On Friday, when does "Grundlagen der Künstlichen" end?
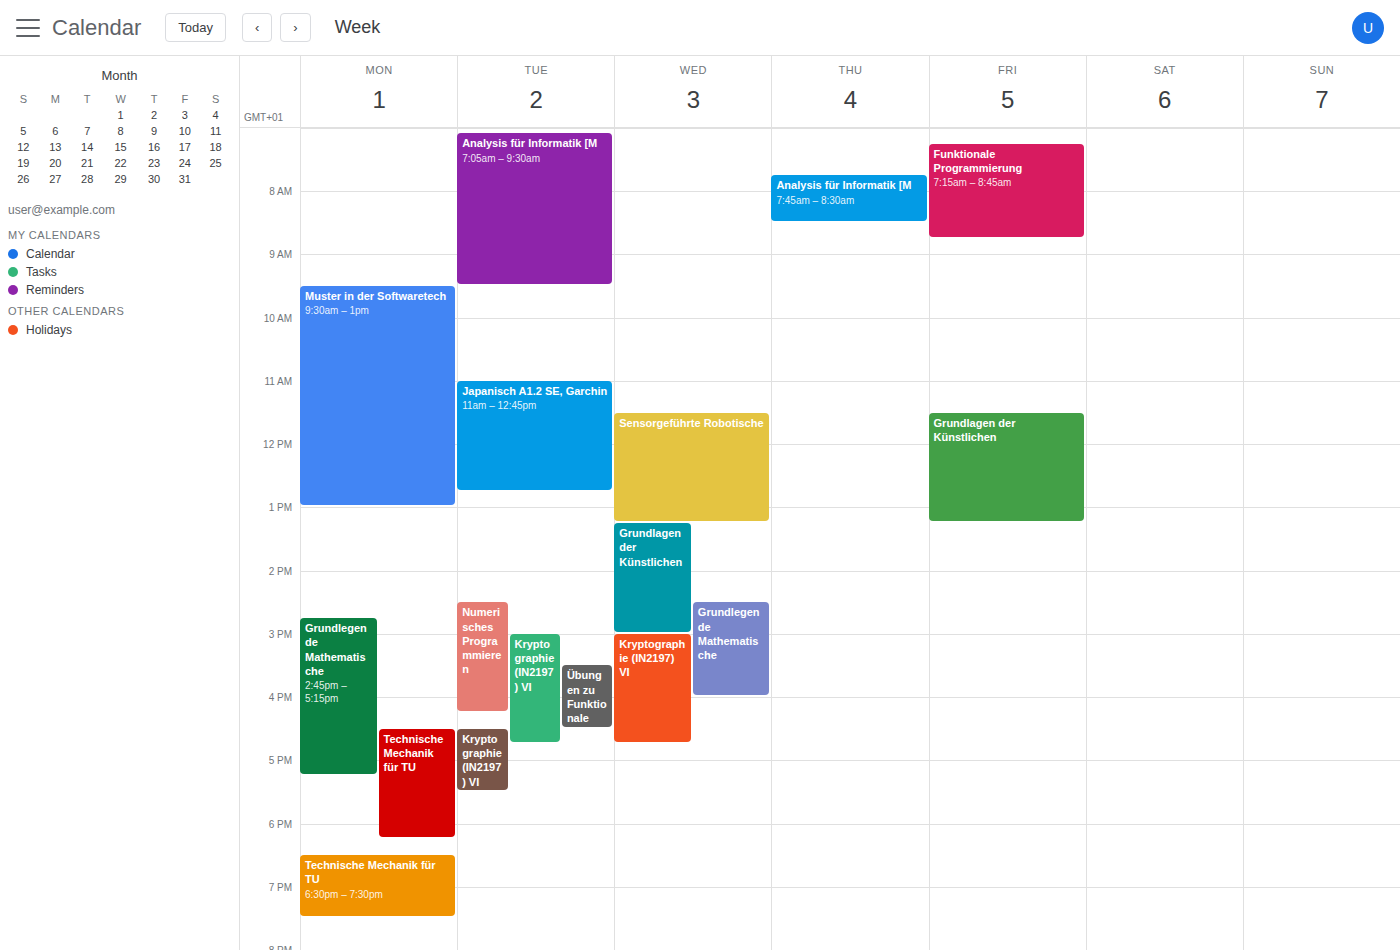
1:15 PM